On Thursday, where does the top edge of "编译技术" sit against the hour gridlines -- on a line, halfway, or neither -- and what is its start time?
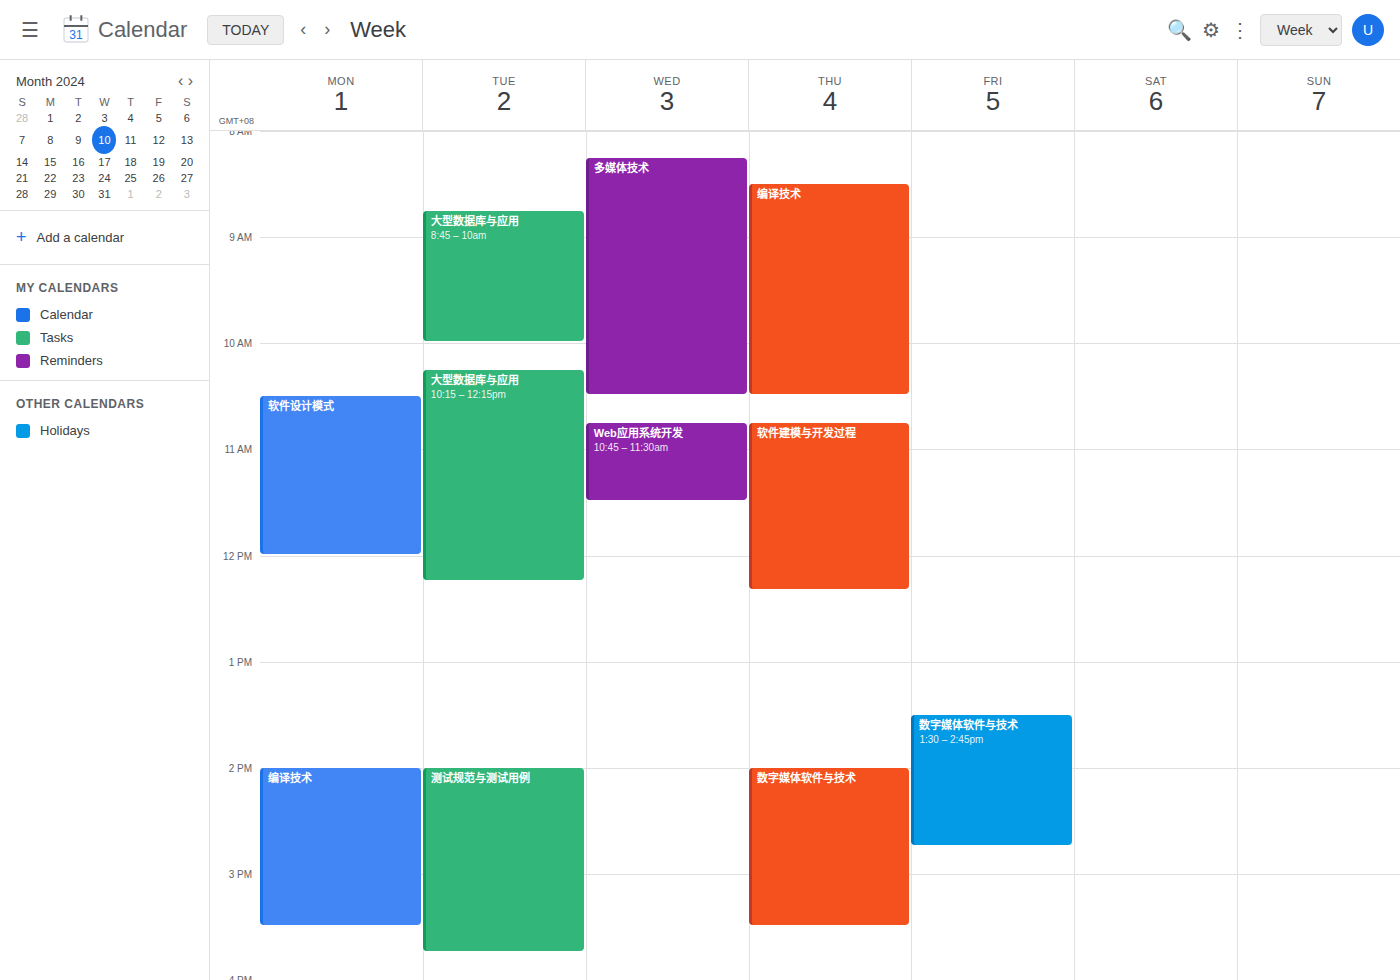
8:30 AM -- halfway between the 8 AM and 9 AM lines.